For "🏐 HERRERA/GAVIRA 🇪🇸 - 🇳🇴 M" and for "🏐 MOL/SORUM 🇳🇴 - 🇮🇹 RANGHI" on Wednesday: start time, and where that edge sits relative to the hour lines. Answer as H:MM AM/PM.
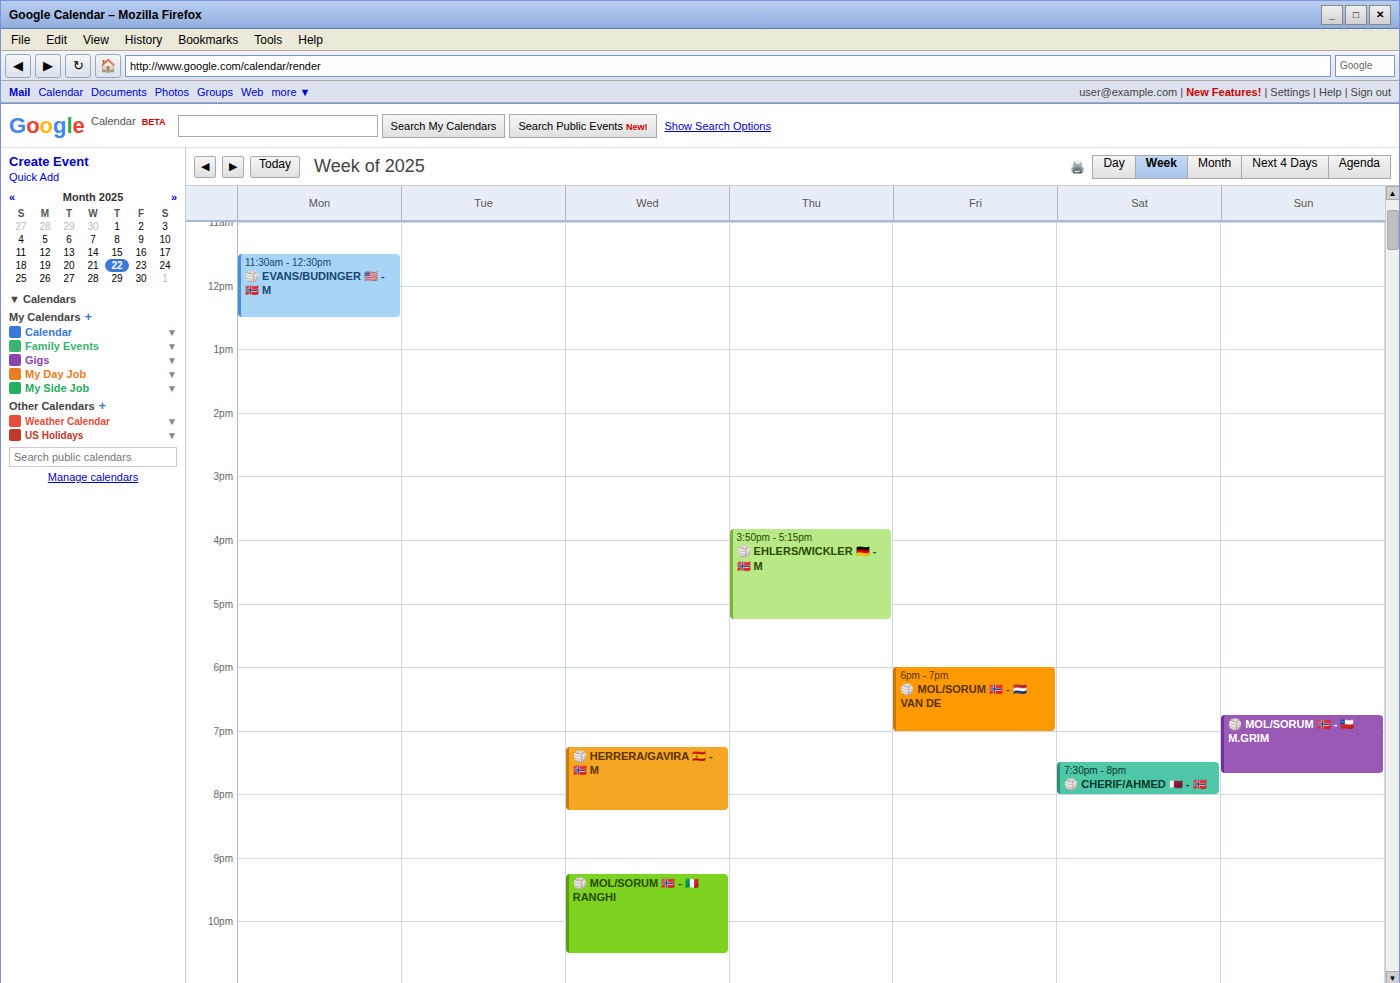
"🏐 HERRERA/GAVIRA 🇪🇸 - 🇳🇴 M": 7:15 PM, neither: a quarter of the way from the 7 PM line to the 8 PM line. "🏐 MOL/SORUM 🇳🇴 - 🇮🇹 RANGHI": 9:15 PM, neither: a quarter of the way from the 9 PM line to the 10 PM line.